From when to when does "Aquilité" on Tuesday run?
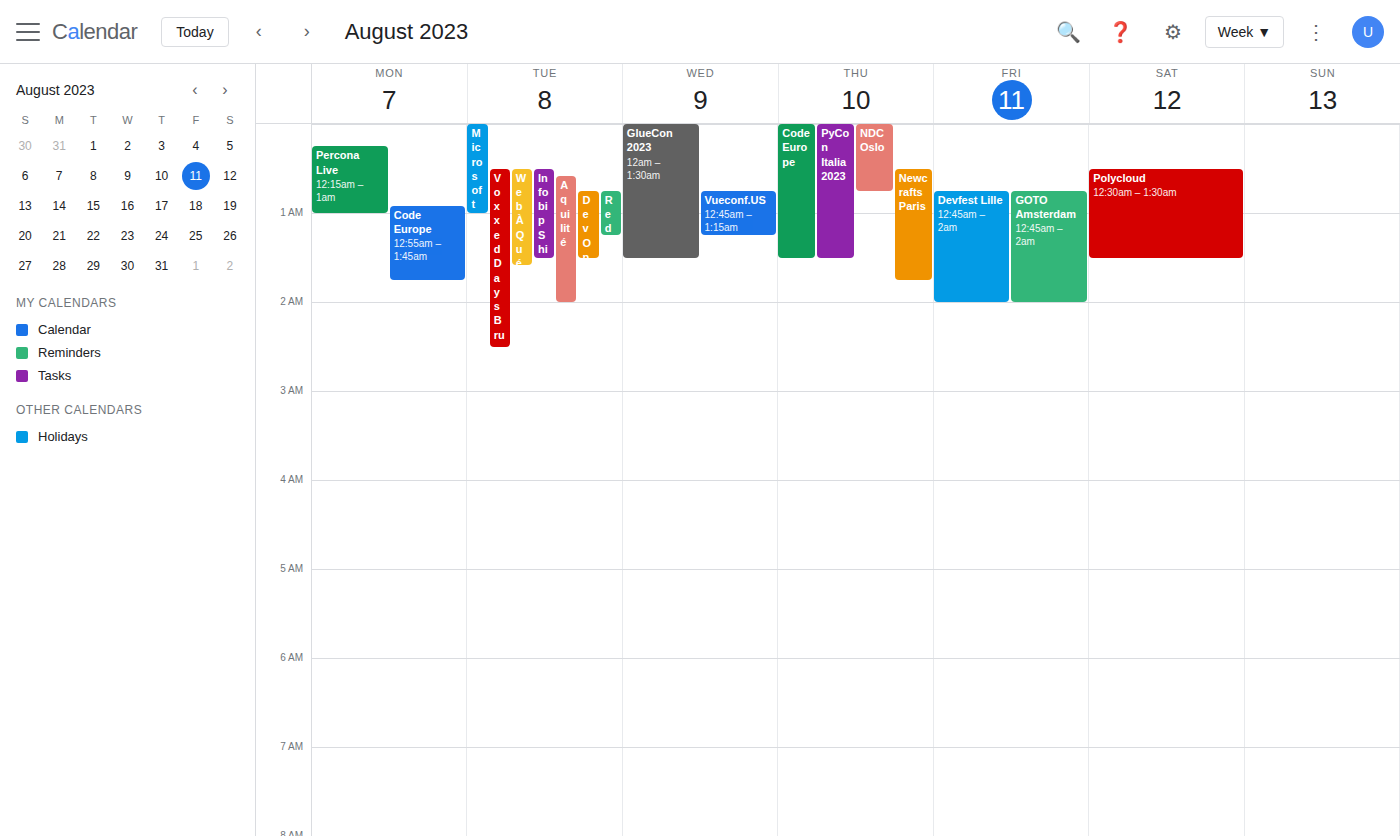
00:35 to 02:00